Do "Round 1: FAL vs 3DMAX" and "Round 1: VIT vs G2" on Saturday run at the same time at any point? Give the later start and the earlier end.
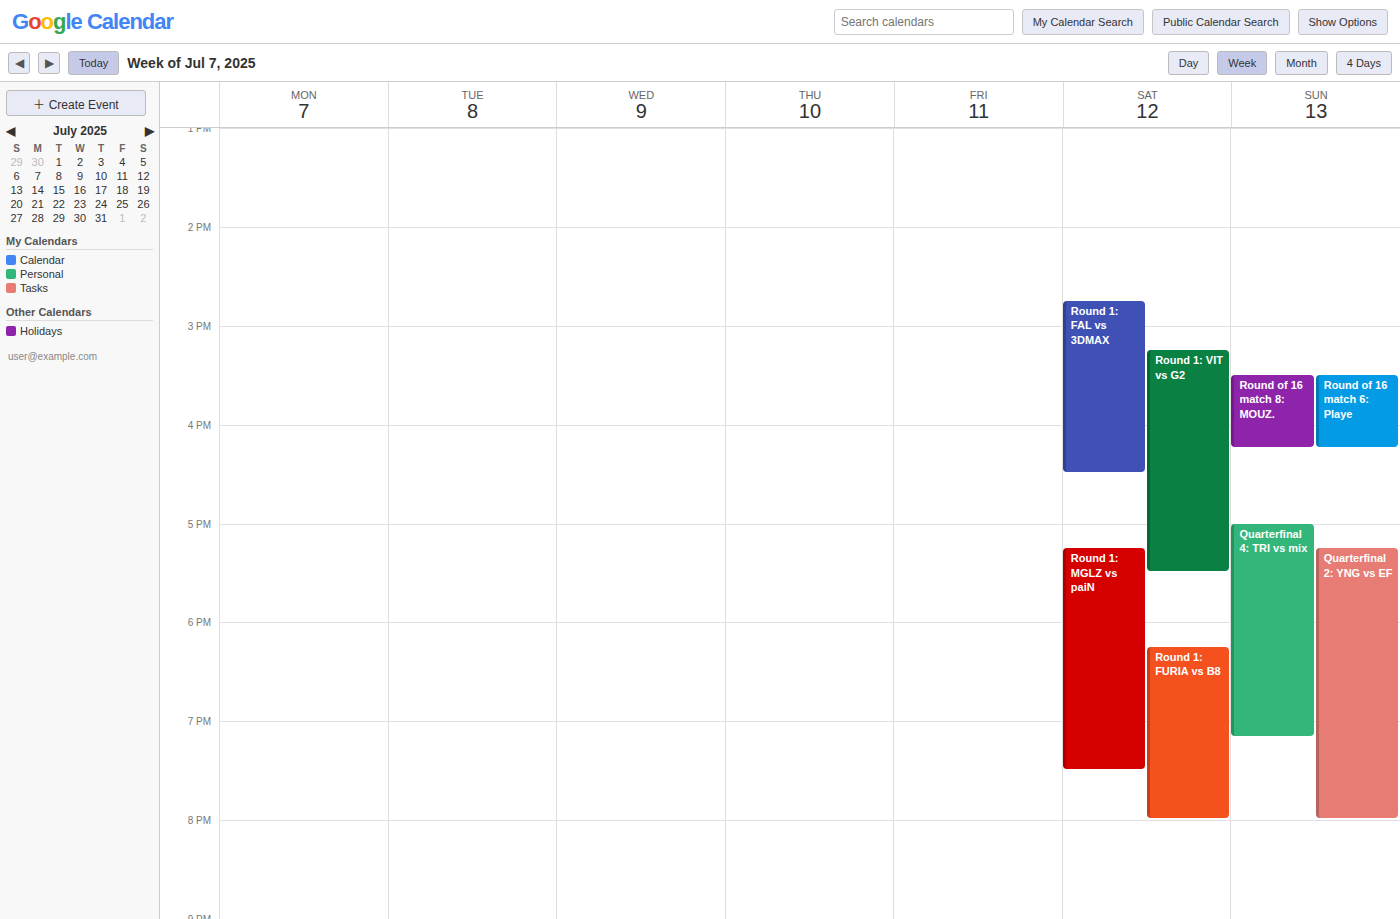
"Round 1: VIT vs G2" starts at 3:15 PM, before "Round 1: FAL vs 3DMAX" ends at 4:30 PM -- they overlap.